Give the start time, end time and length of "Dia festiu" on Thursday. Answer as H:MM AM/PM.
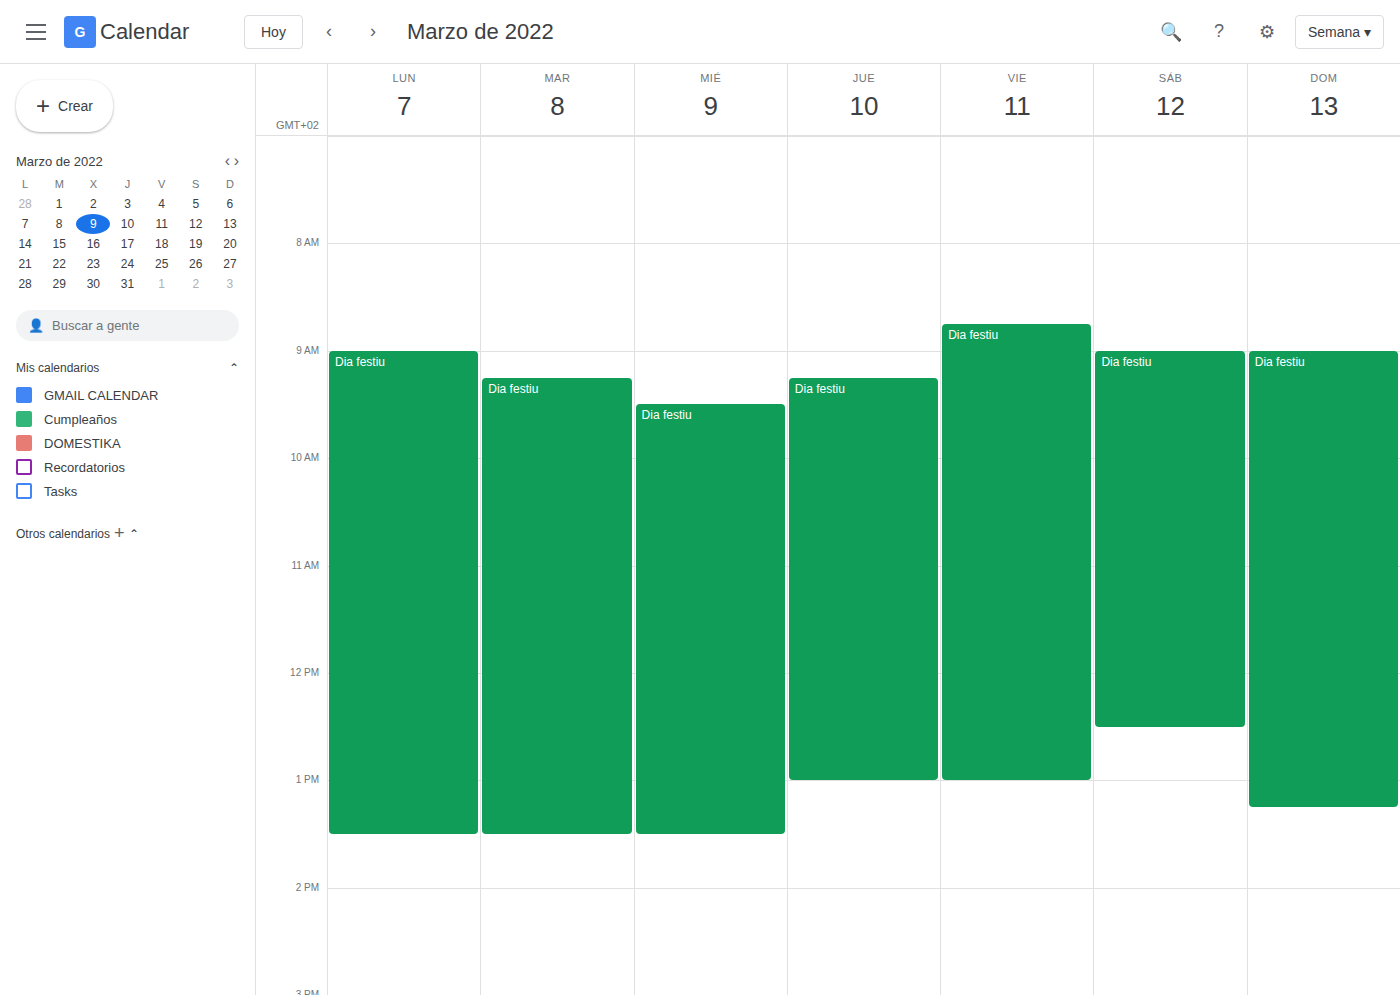
9:15 AM to 1:00 PM, 3 hours 45 minutes